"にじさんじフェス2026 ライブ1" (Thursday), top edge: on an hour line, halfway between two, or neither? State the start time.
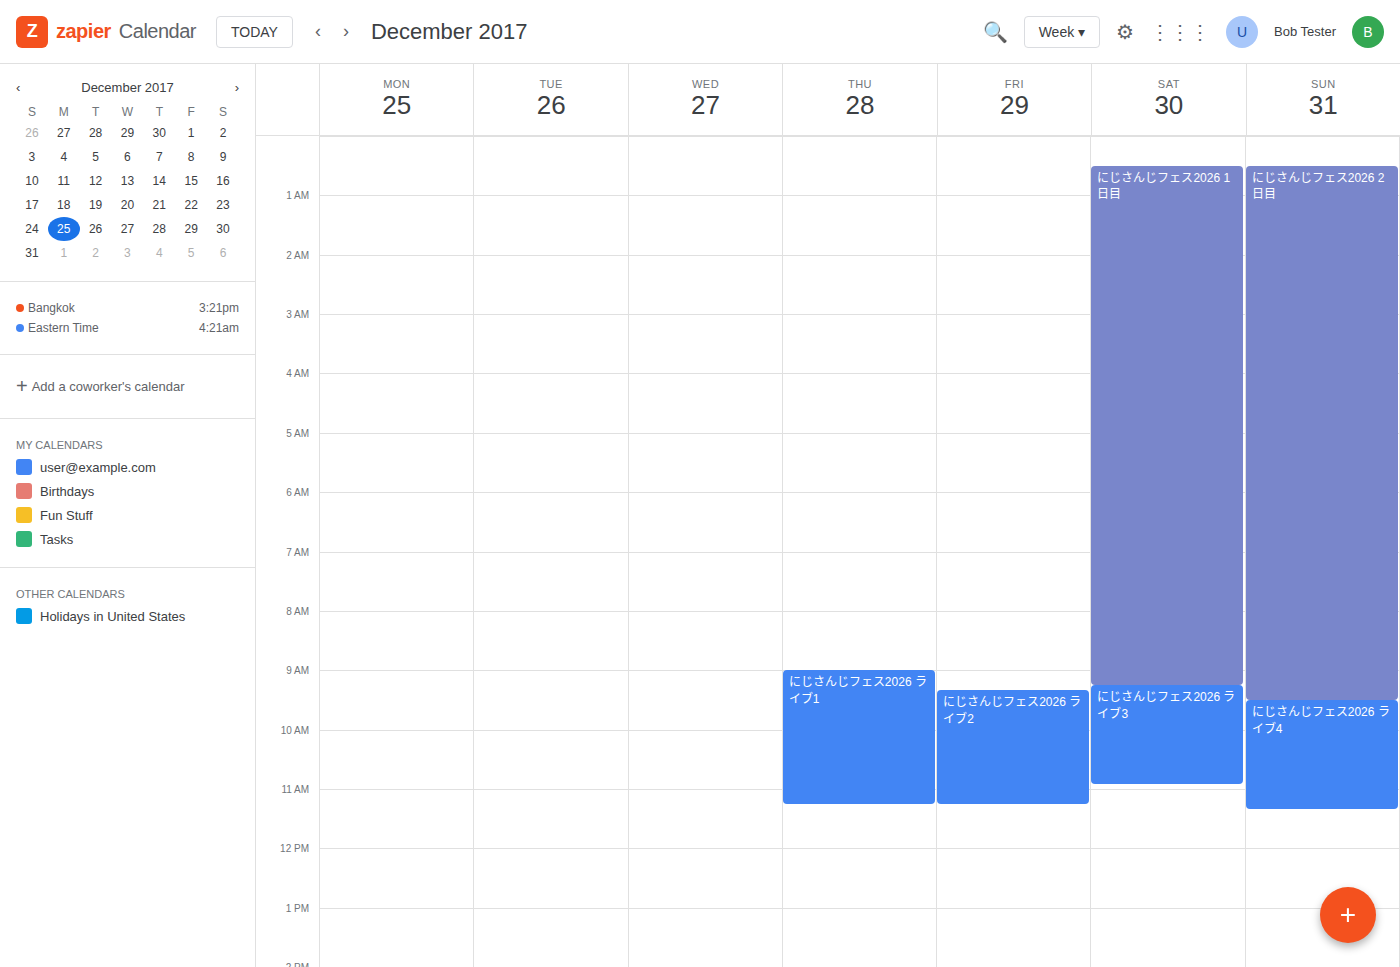
9:00 AM -- exactly on the 9 AM line.